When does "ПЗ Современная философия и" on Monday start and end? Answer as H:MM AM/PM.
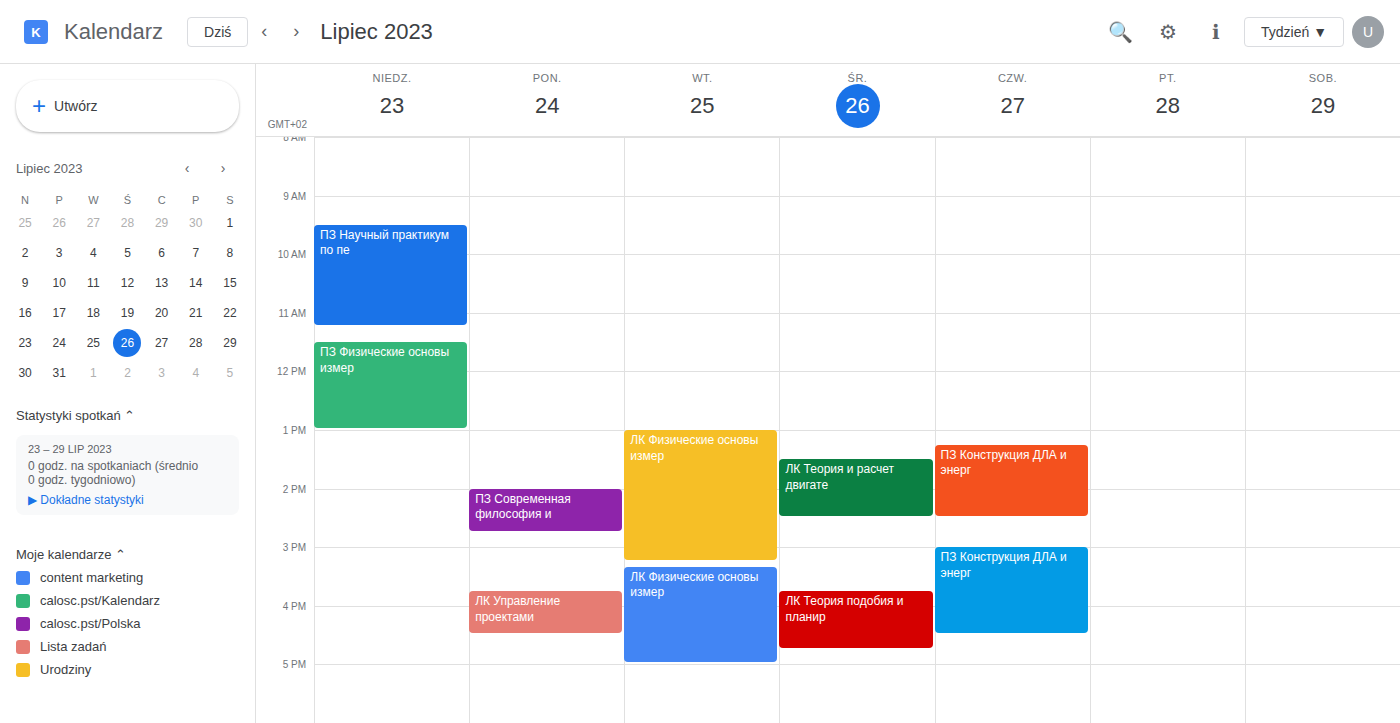
2:00 PM to 2:45 PM